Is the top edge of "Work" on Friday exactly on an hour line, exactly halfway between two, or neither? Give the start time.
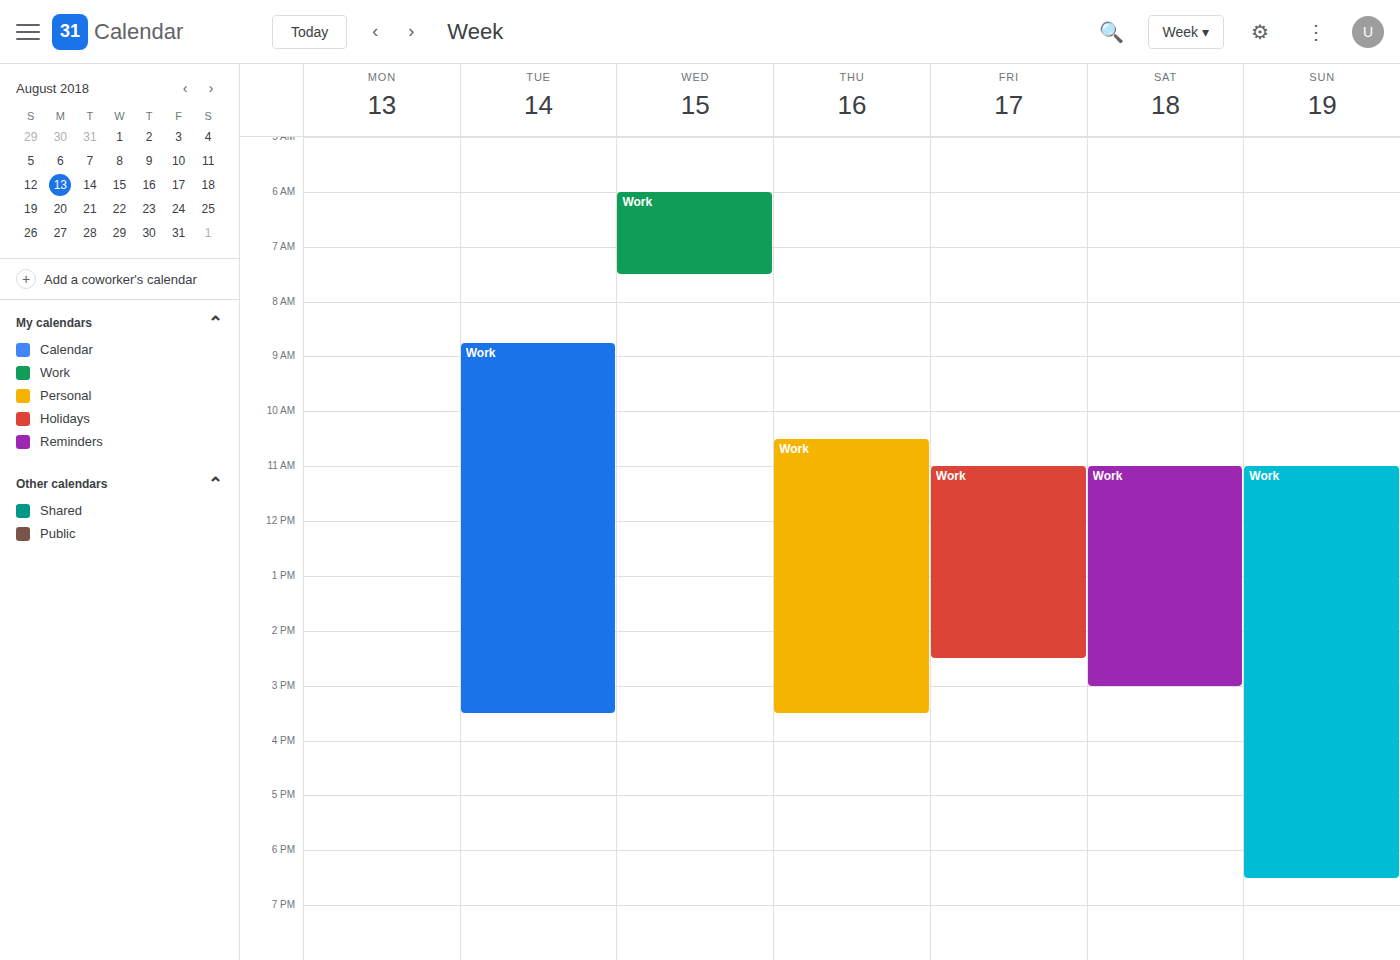
11:00 -- exactly on the 11:00 line.